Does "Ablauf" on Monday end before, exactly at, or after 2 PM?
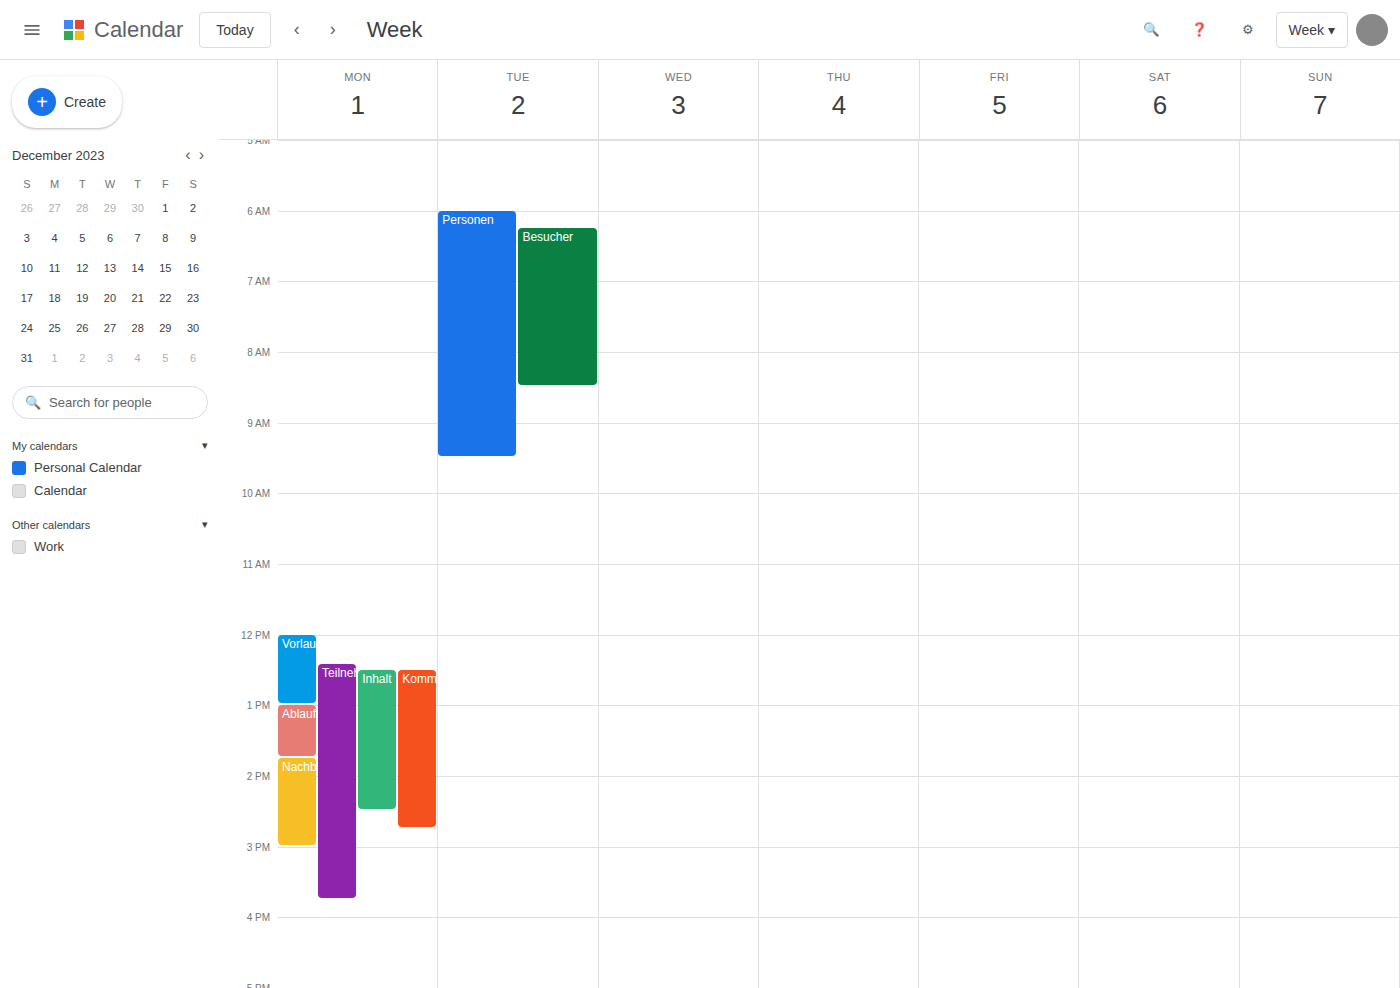
1:45 PM -- before 2 PM, 15 minutes above the 2 PM line.